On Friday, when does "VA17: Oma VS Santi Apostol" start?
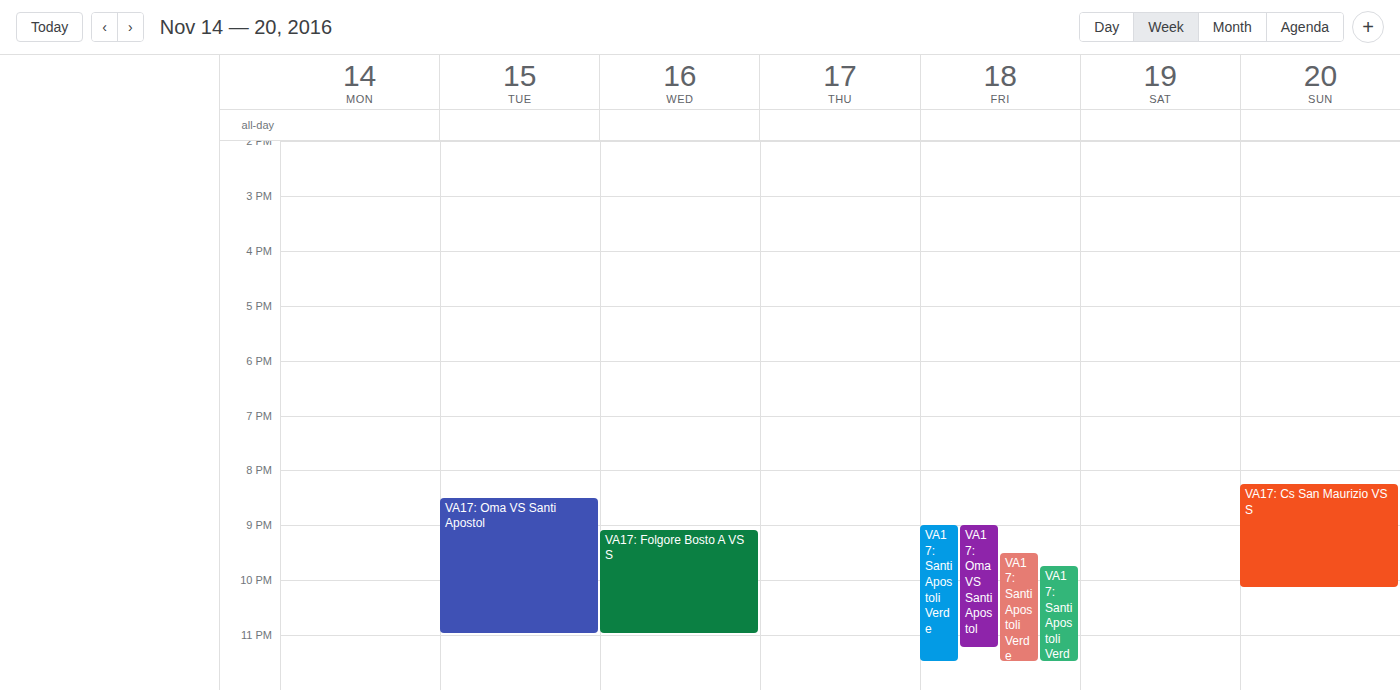
9:00 PM